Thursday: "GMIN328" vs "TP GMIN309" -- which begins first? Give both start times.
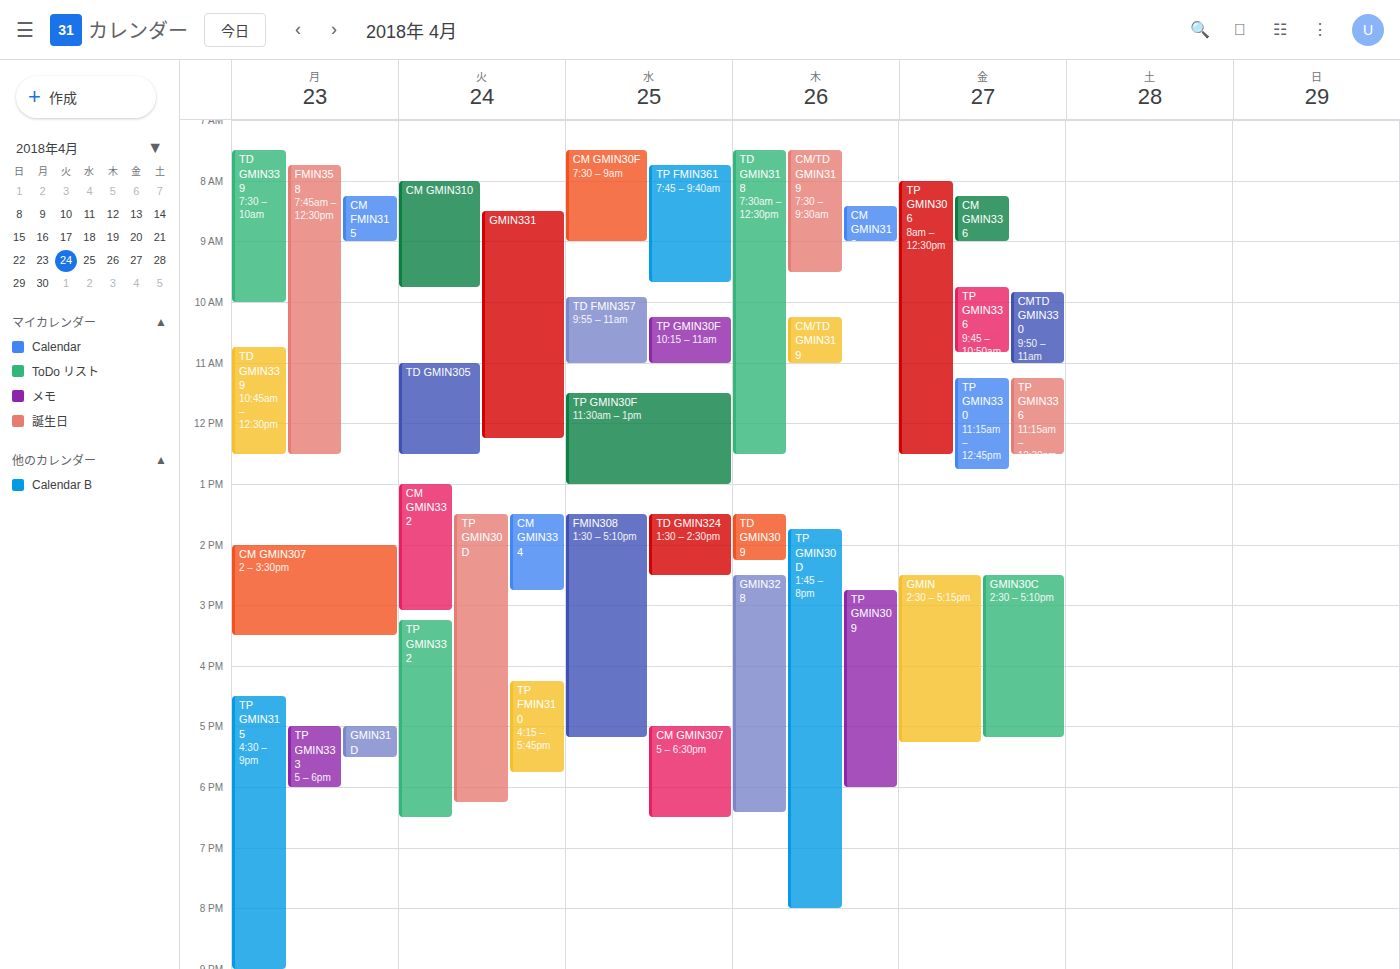
"GMIN328" 2:30 PM; "TP GMIN309" 2:45 PM.